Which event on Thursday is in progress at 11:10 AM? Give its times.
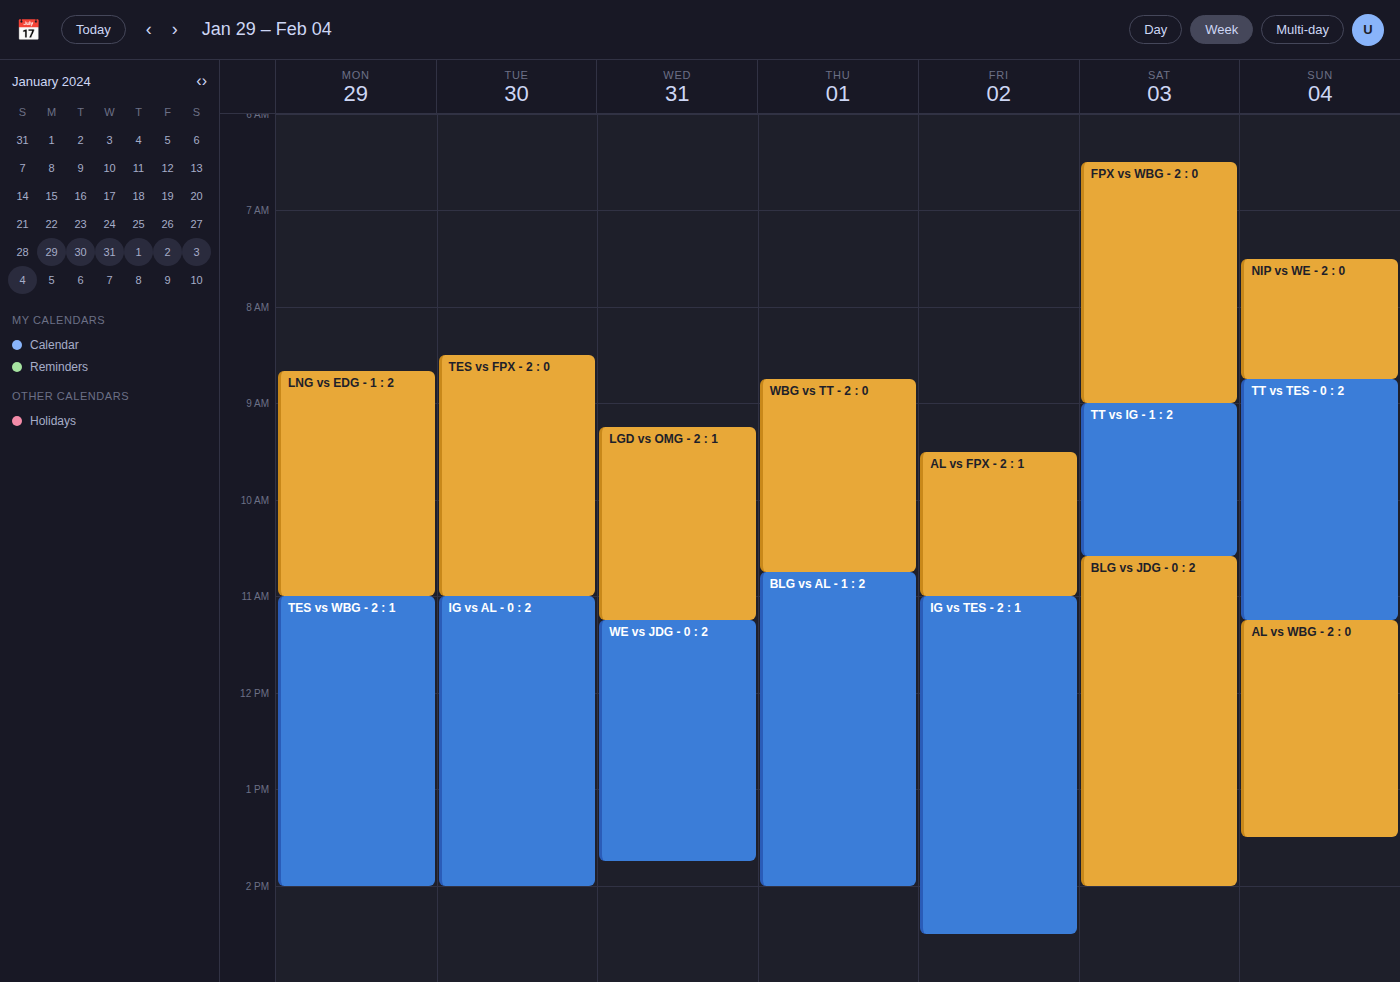
"BLG vs AL - 1 : 2", 10:45 AM to 2:00 PM